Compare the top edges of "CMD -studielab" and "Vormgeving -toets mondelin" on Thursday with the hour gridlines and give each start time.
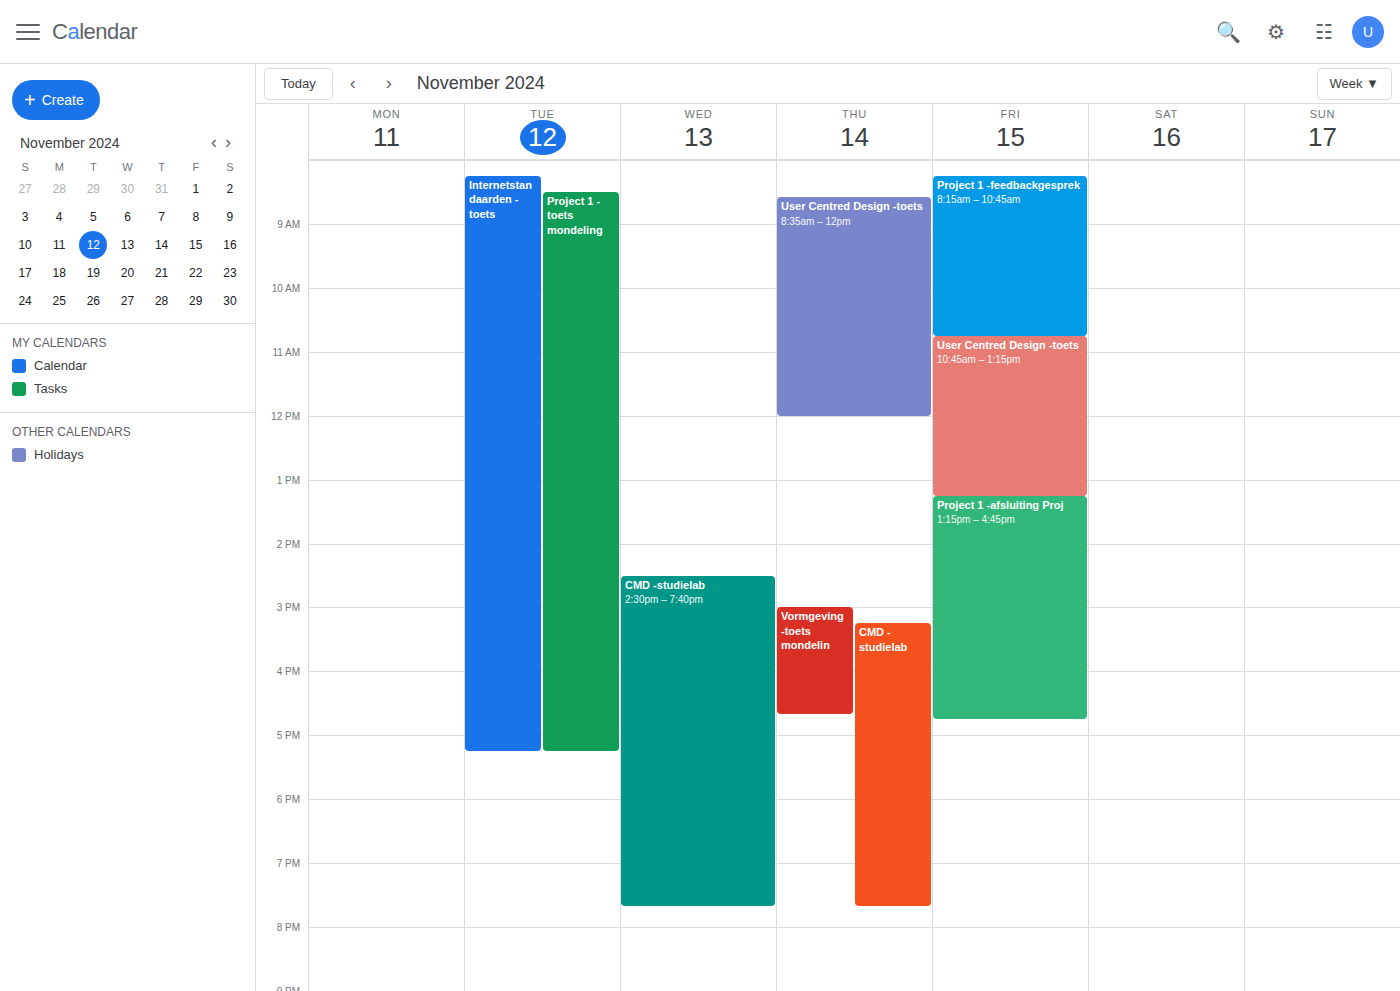
"CMD -studielab": 15:15, neither: a quarter of the way from the 15:00 line to the 16:00 line. "Vormgeving -toets mondelin": 15:00, exactly on the 15:00 line.